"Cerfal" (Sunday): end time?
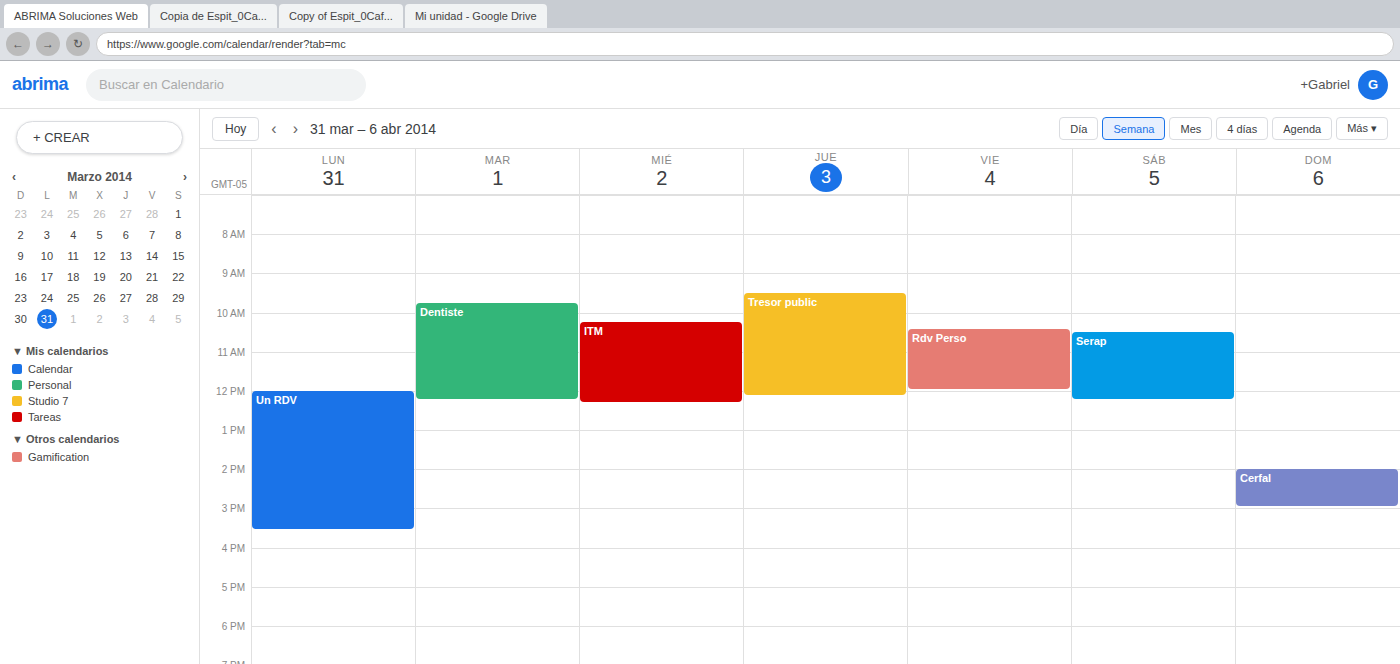
3:00 PM